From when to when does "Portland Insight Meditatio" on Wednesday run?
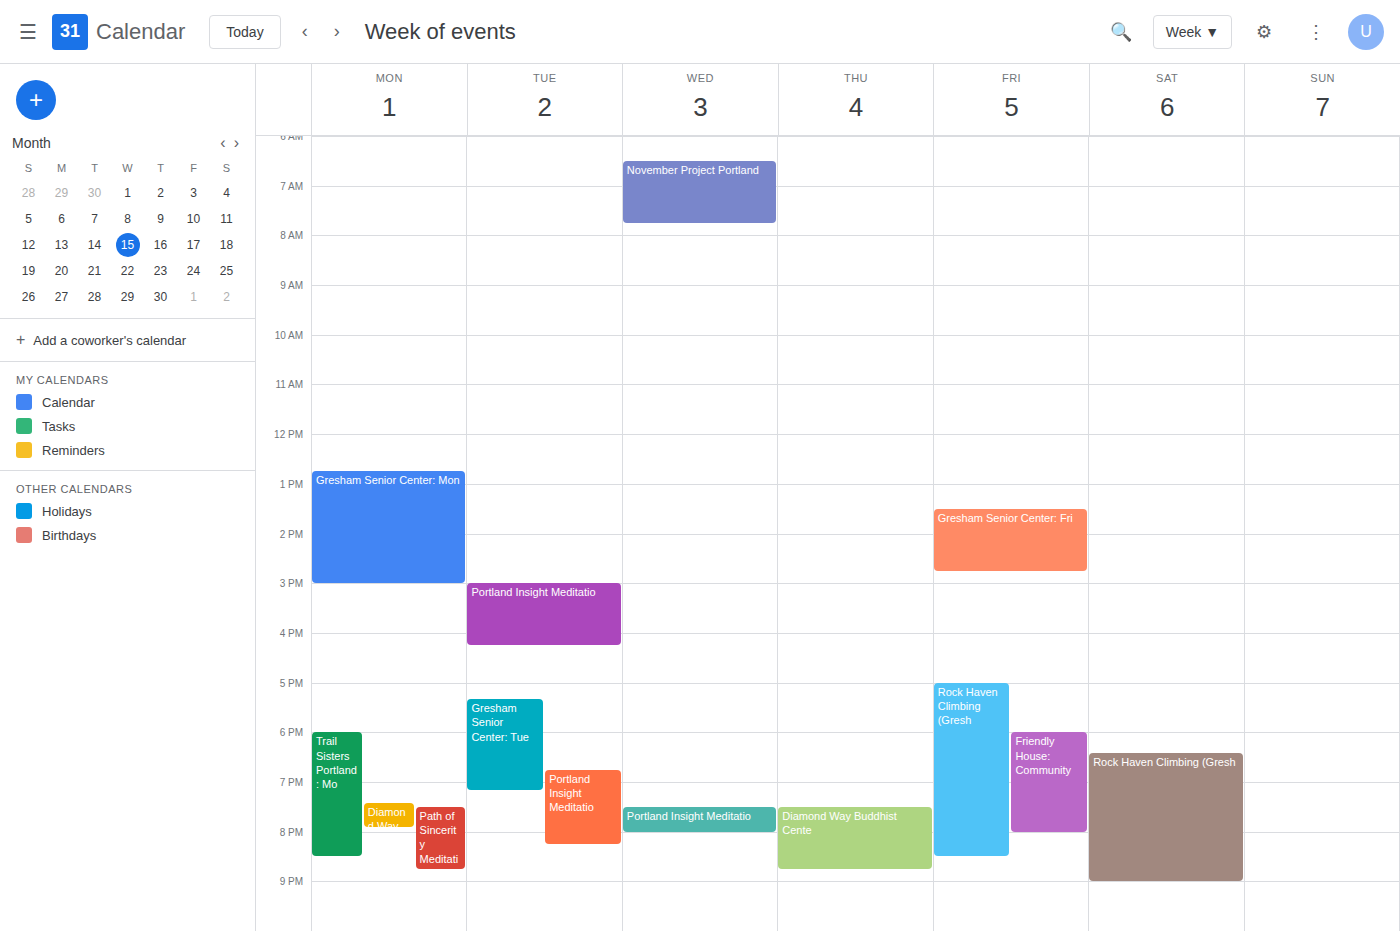
7:30 PM to 8:00 PM